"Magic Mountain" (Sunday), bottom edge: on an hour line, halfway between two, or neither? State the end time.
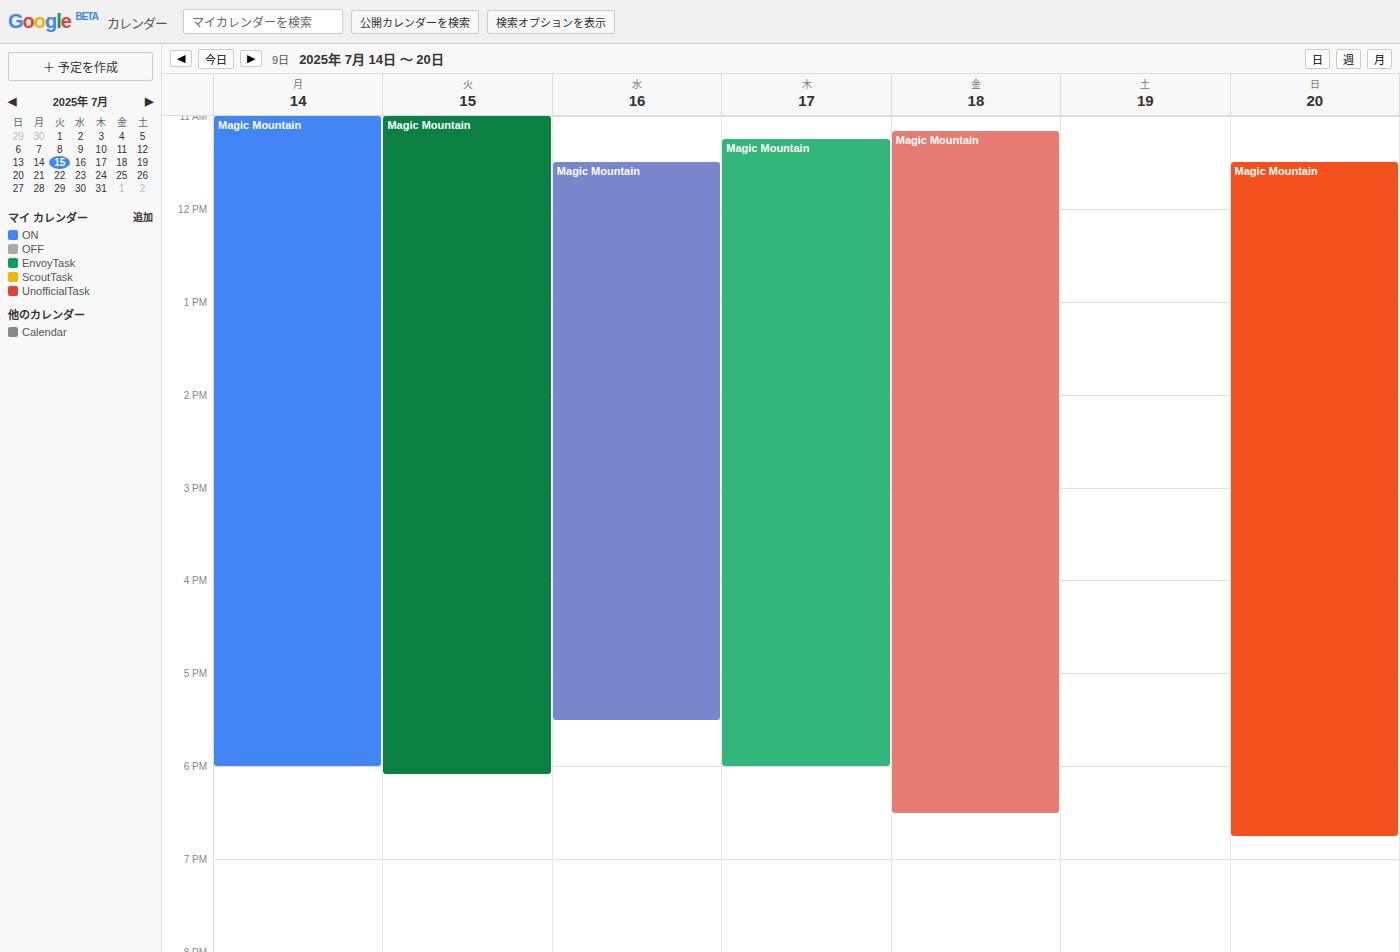
6:45 PM -- neither: three quarters of the way from the 6 PM line to the 7 PM line.